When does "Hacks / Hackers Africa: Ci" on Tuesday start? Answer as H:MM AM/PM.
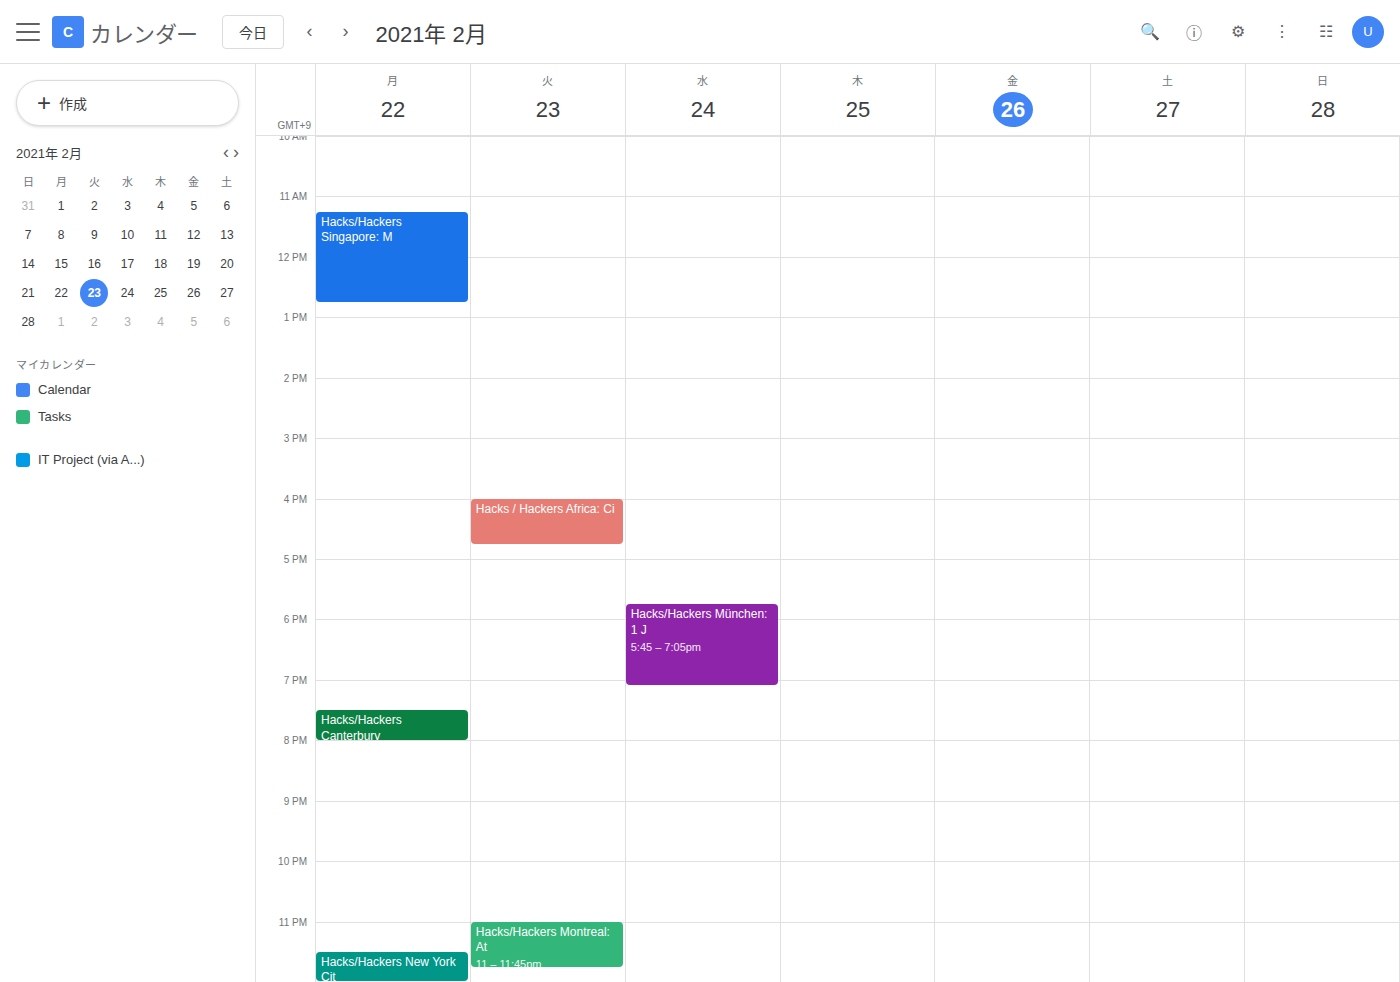
4:00 PM